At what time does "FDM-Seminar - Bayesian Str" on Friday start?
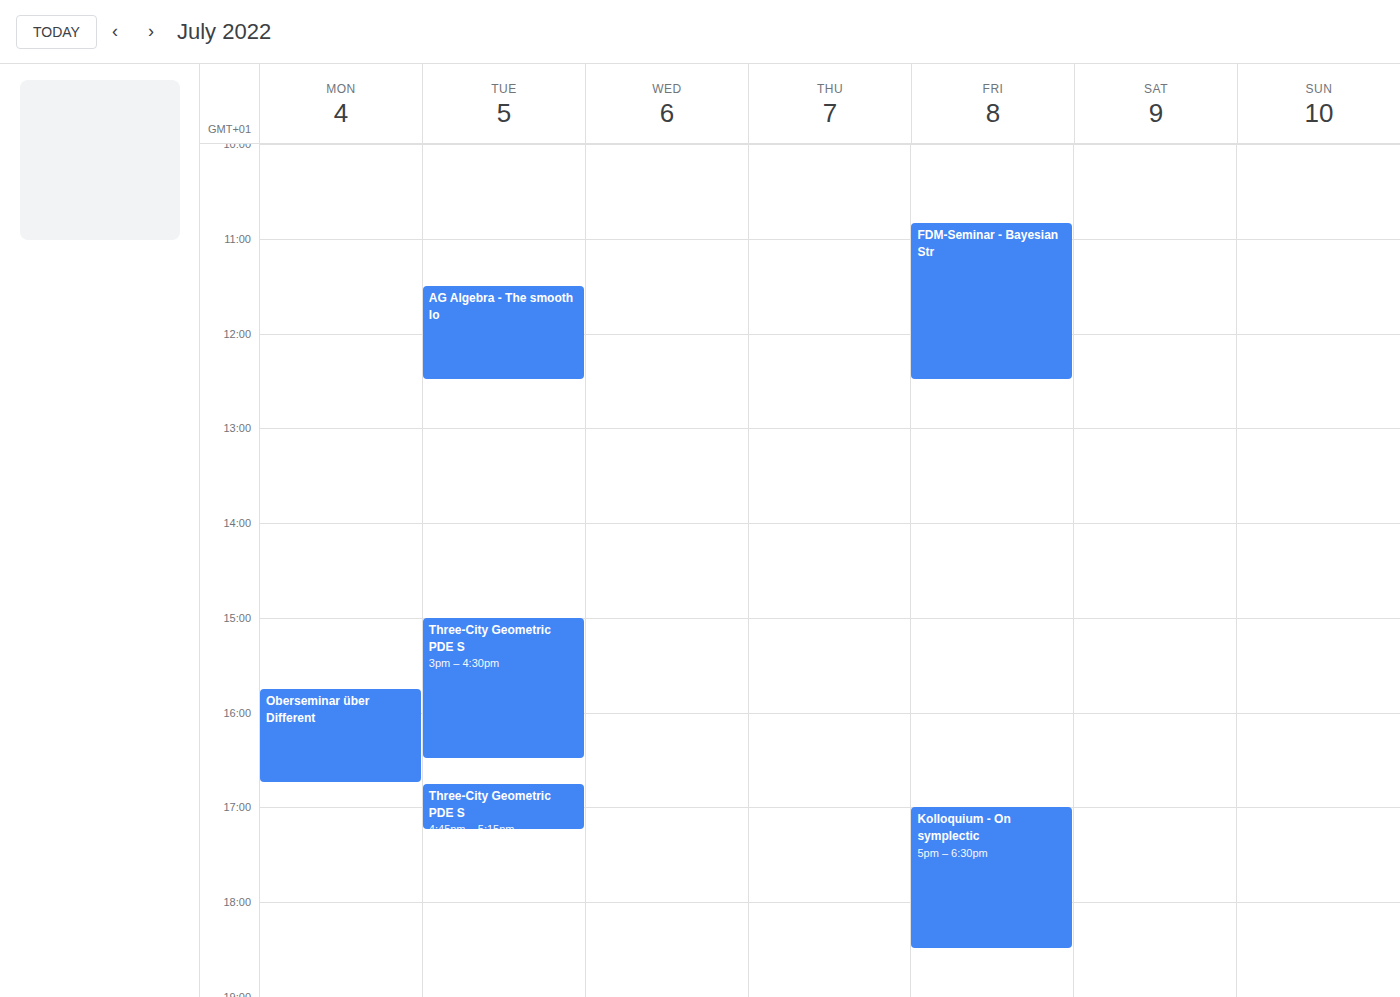
10:50 AM